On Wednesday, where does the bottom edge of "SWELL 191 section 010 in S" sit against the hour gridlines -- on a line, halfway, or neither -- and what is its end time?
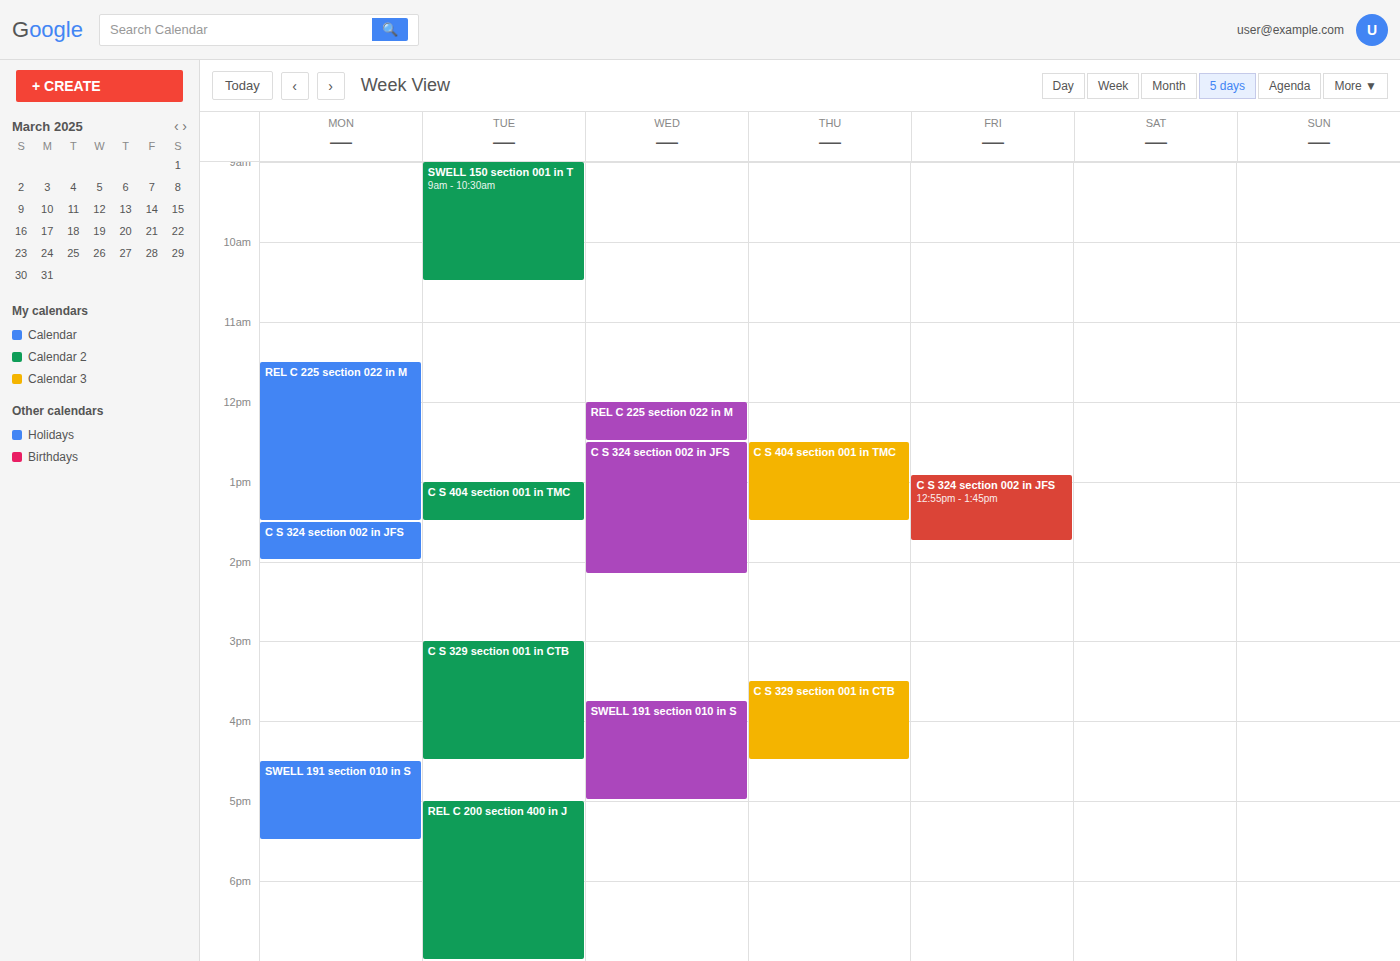
17:00 -- exactly on the 17:00 line.